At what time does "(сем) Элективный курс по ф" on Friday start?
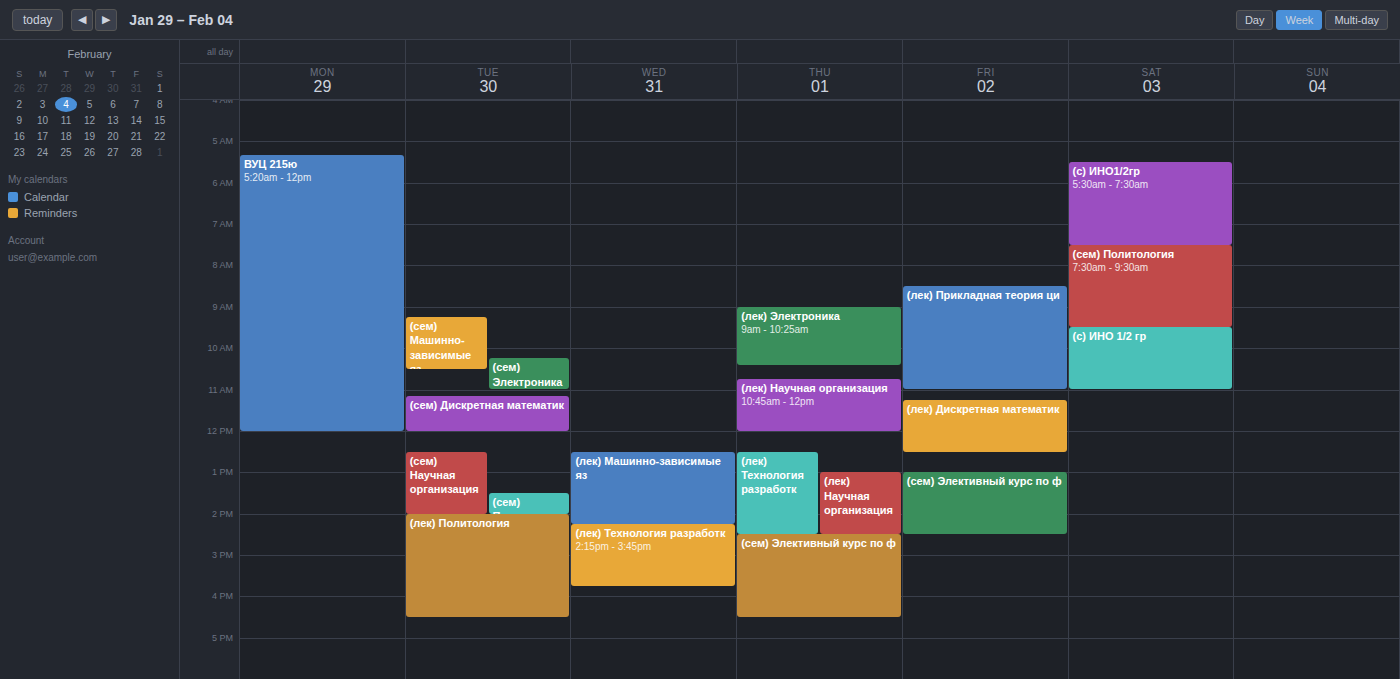
1:00 PM